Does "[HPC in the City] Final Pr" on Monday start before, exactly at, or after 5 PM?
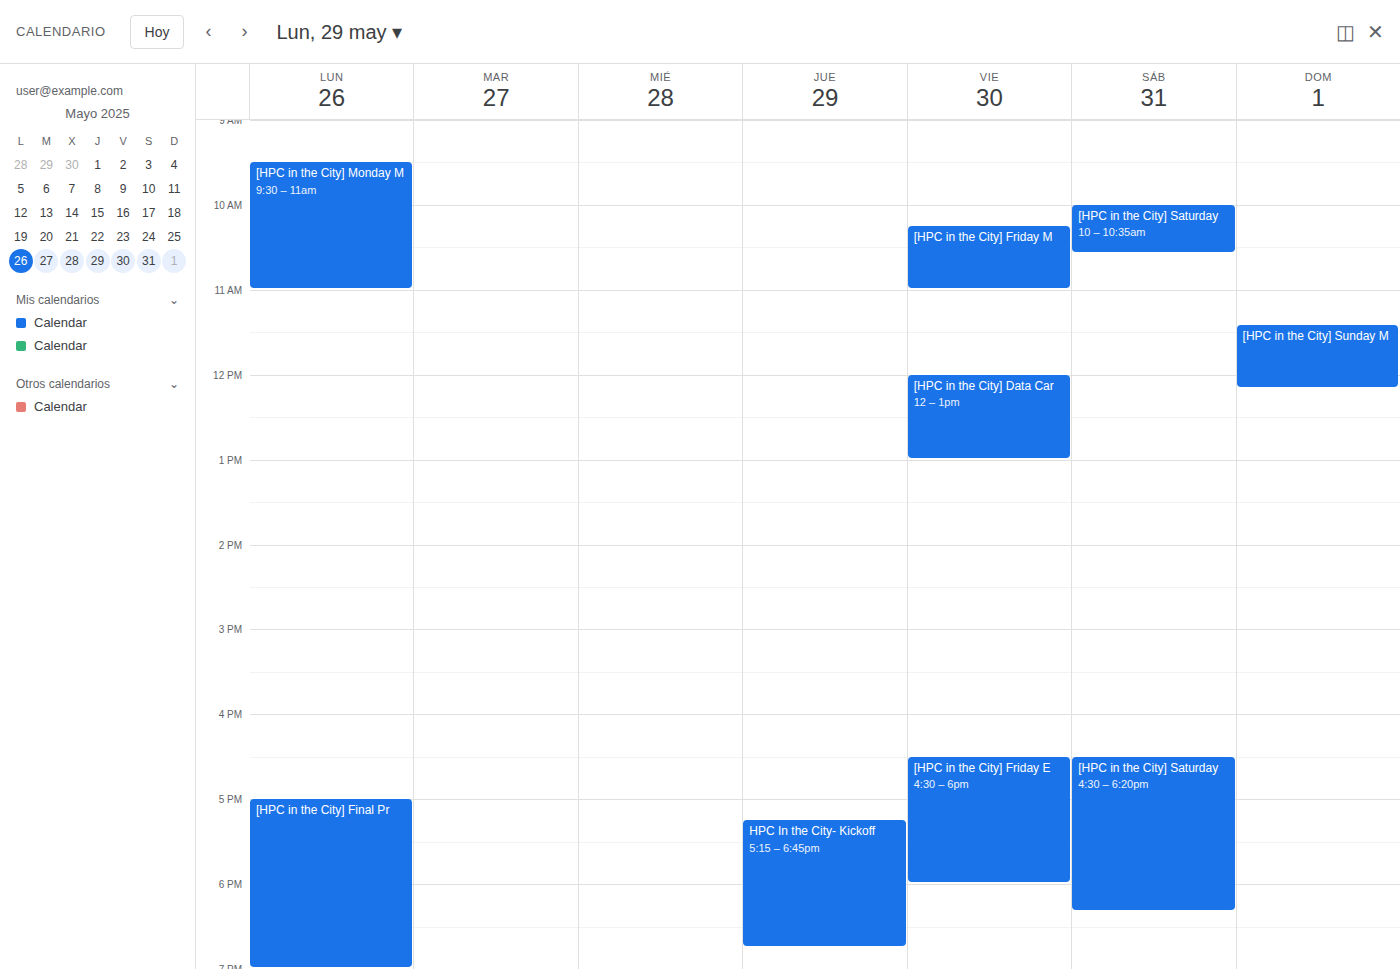
5:00 PM -- exactly at 5 PM, on the 5 PM line.